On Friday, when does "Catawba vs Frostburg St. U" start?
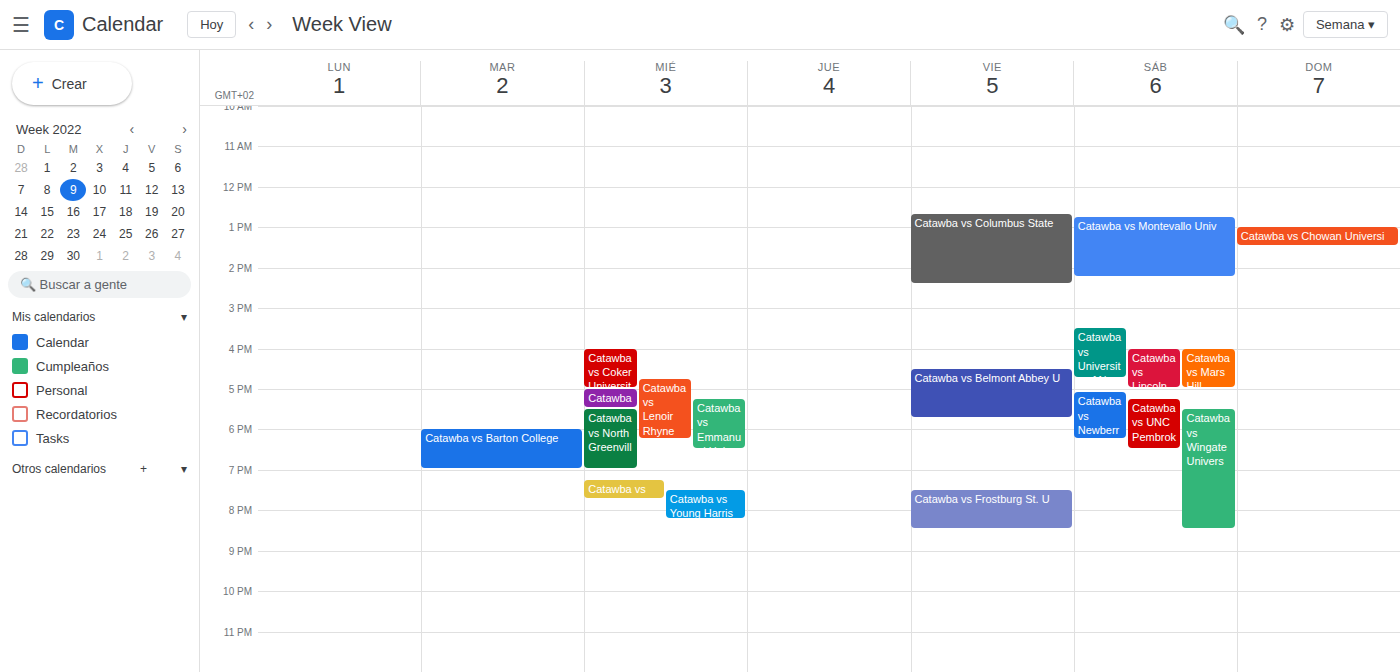
19:30